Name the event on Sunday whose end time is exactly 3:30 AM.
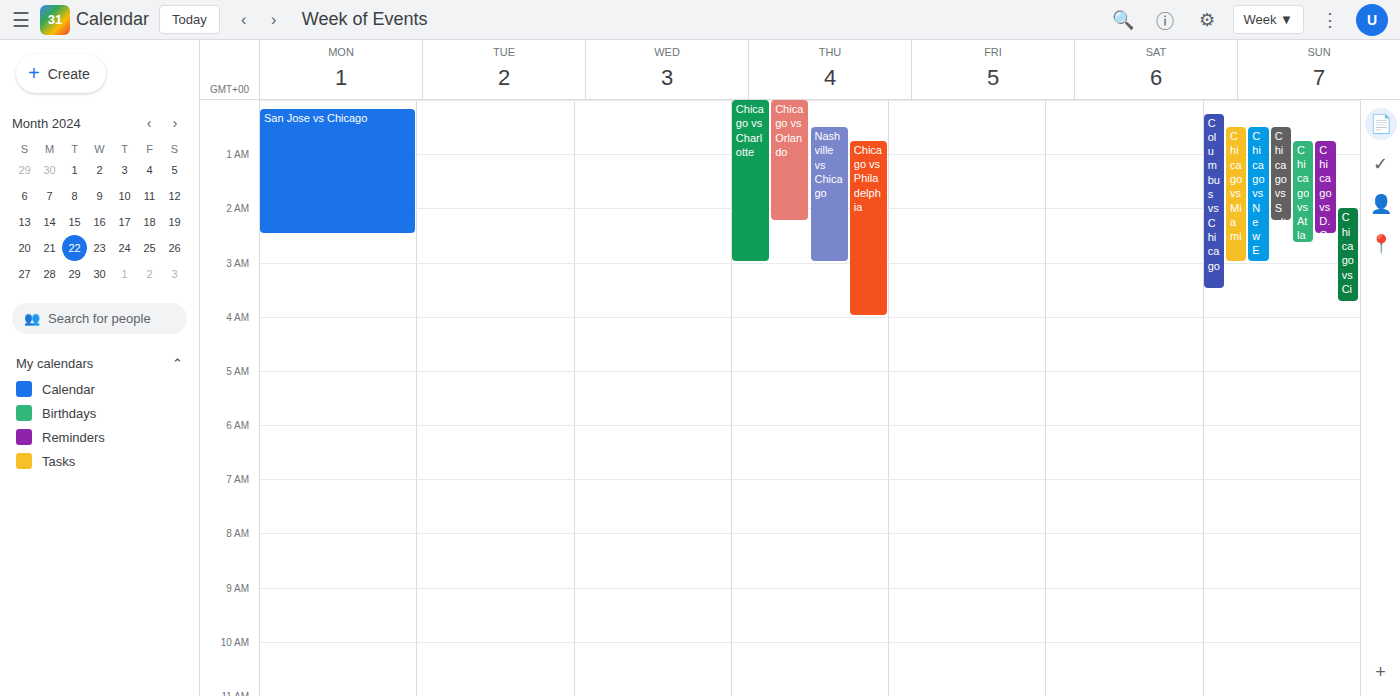
"Columbus vs Chicago"